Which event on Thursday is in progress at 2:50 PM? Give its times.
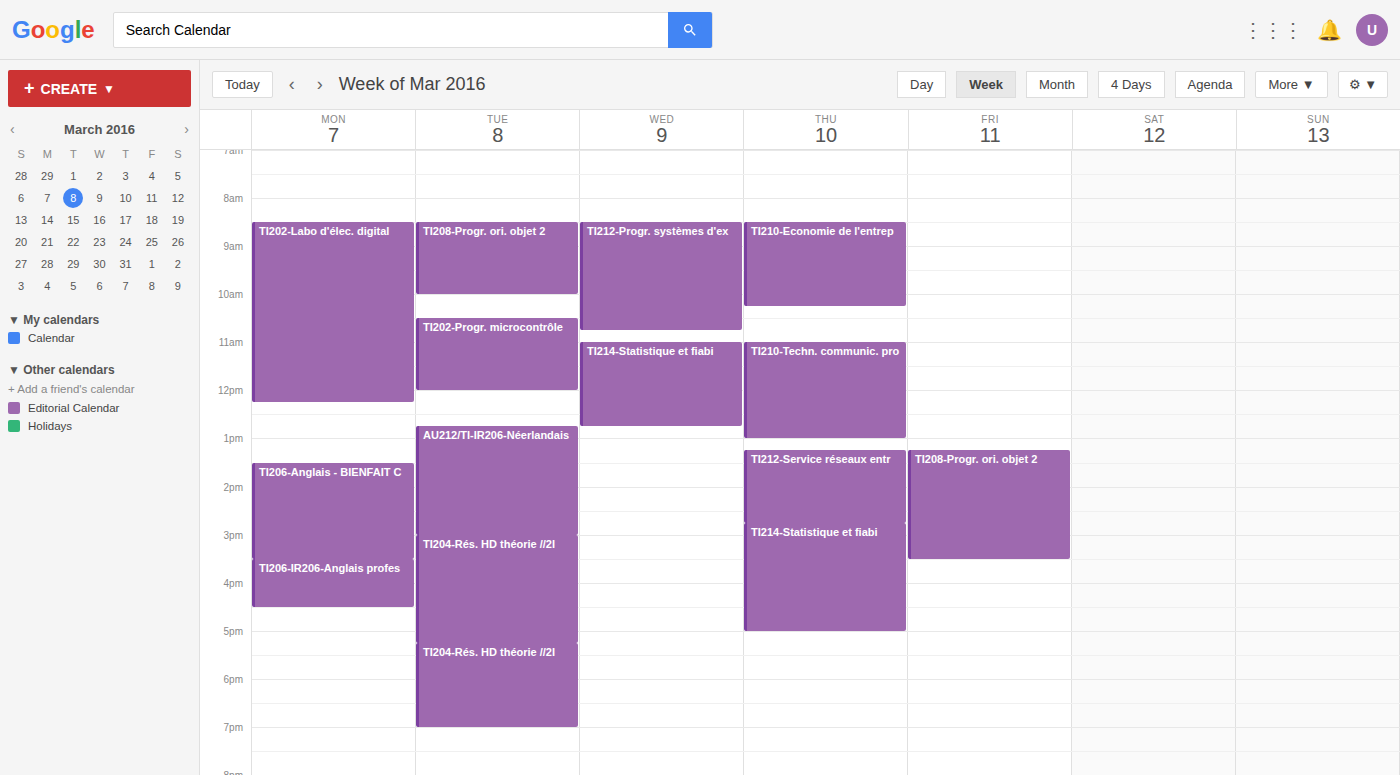
"TI214-Statistique et fiabi", 2:45 PM to 5:00 PM